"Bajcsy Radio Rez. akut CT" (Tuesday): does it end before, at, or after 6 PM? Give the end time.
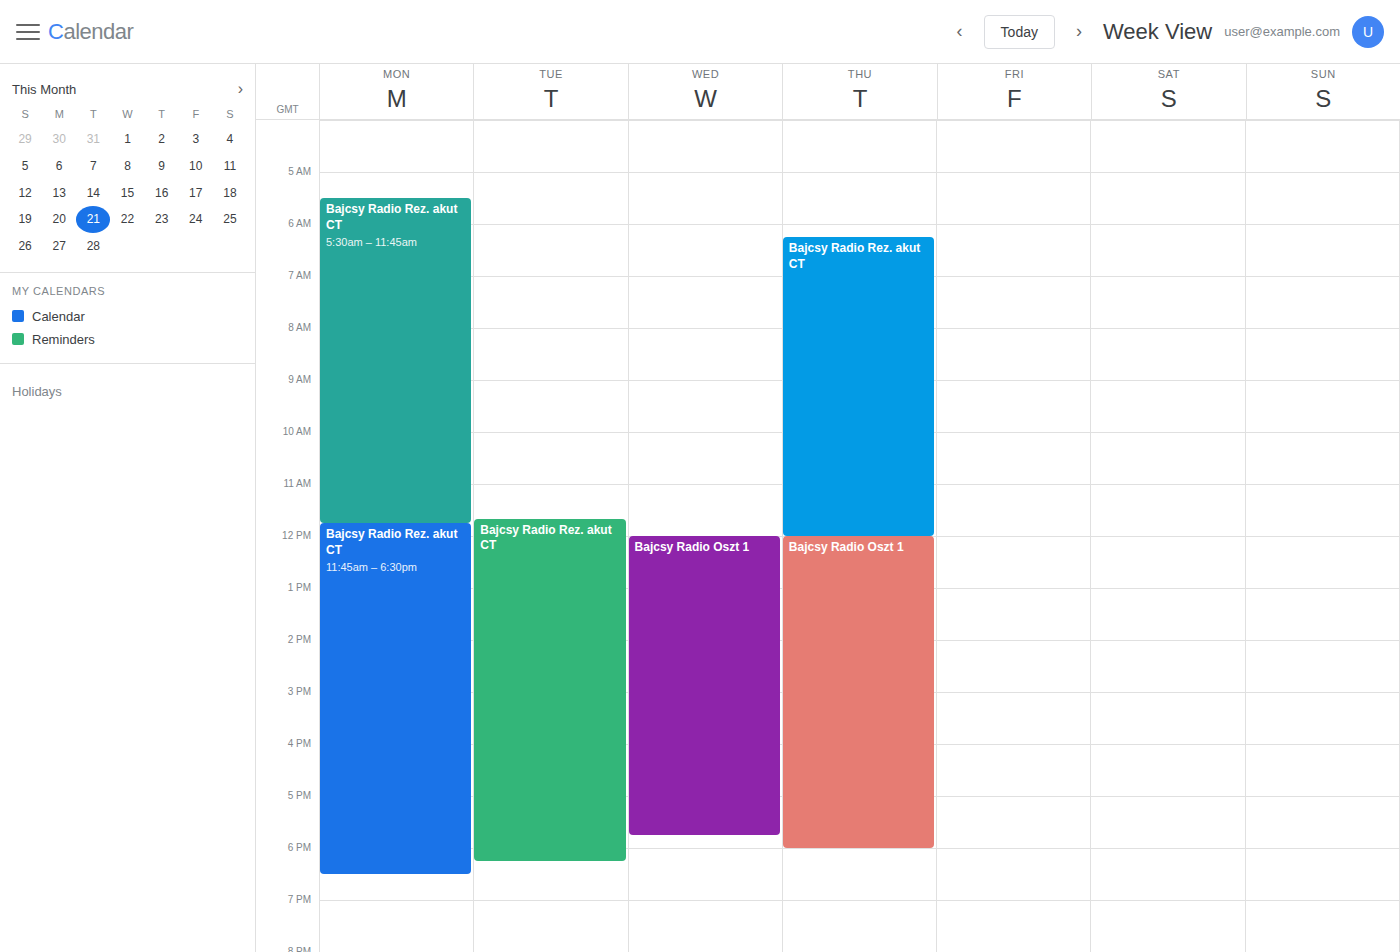
6:15 PM -- after 6 PM, 15 minutes below the 6 PM line.